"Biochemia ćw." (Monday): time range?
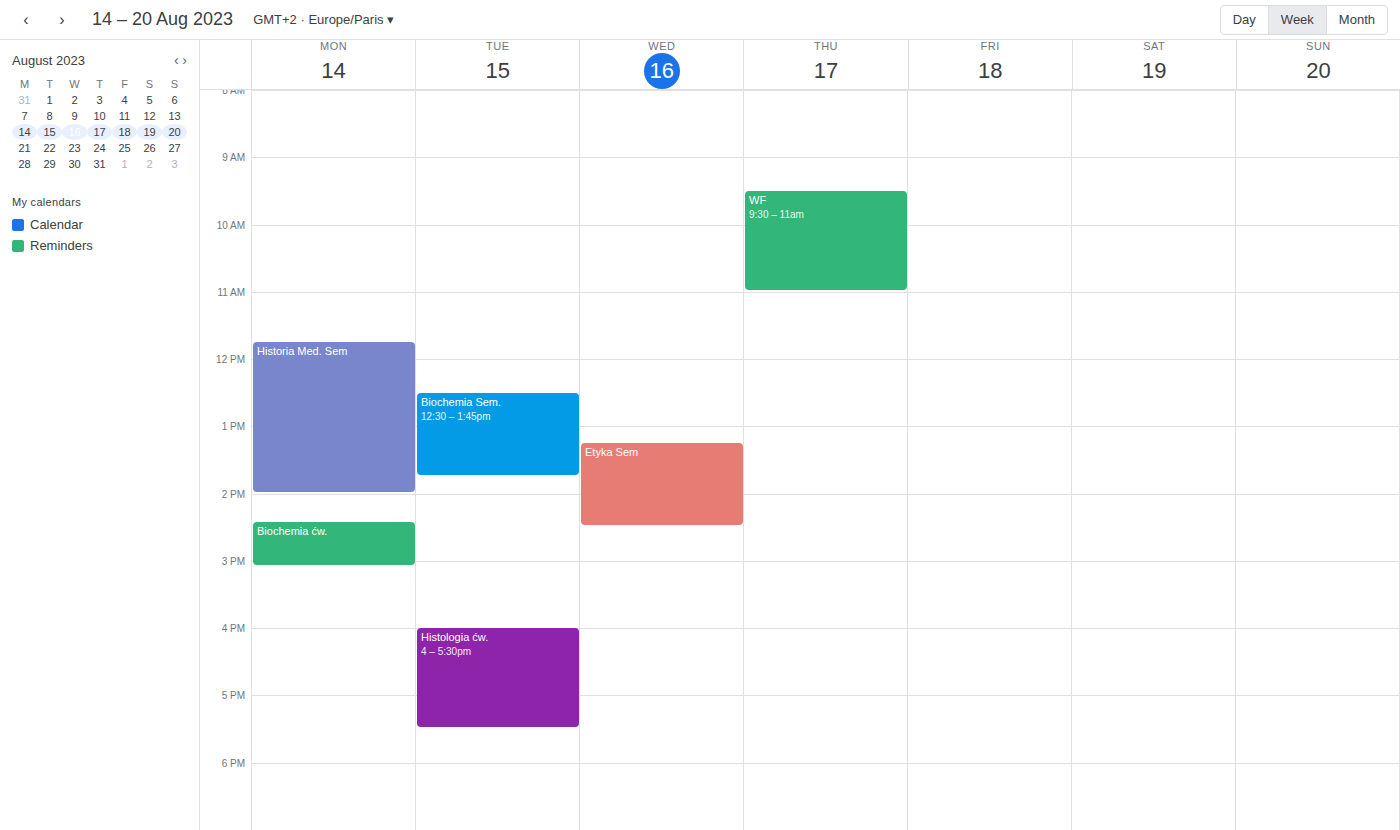
14:25 to 15:05